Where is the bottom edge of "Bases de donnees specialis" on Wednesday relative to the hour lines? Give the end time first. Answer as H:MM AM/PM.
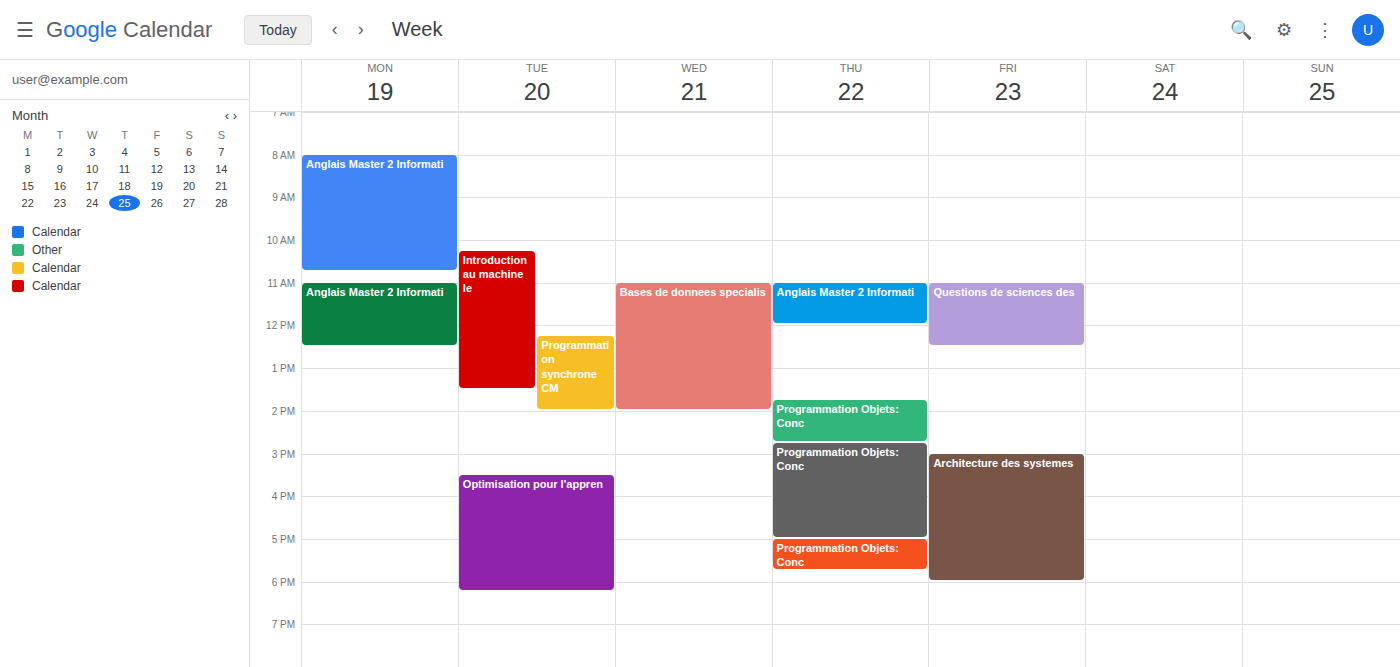
2:00 PM -- exactly on the 2 PM line.